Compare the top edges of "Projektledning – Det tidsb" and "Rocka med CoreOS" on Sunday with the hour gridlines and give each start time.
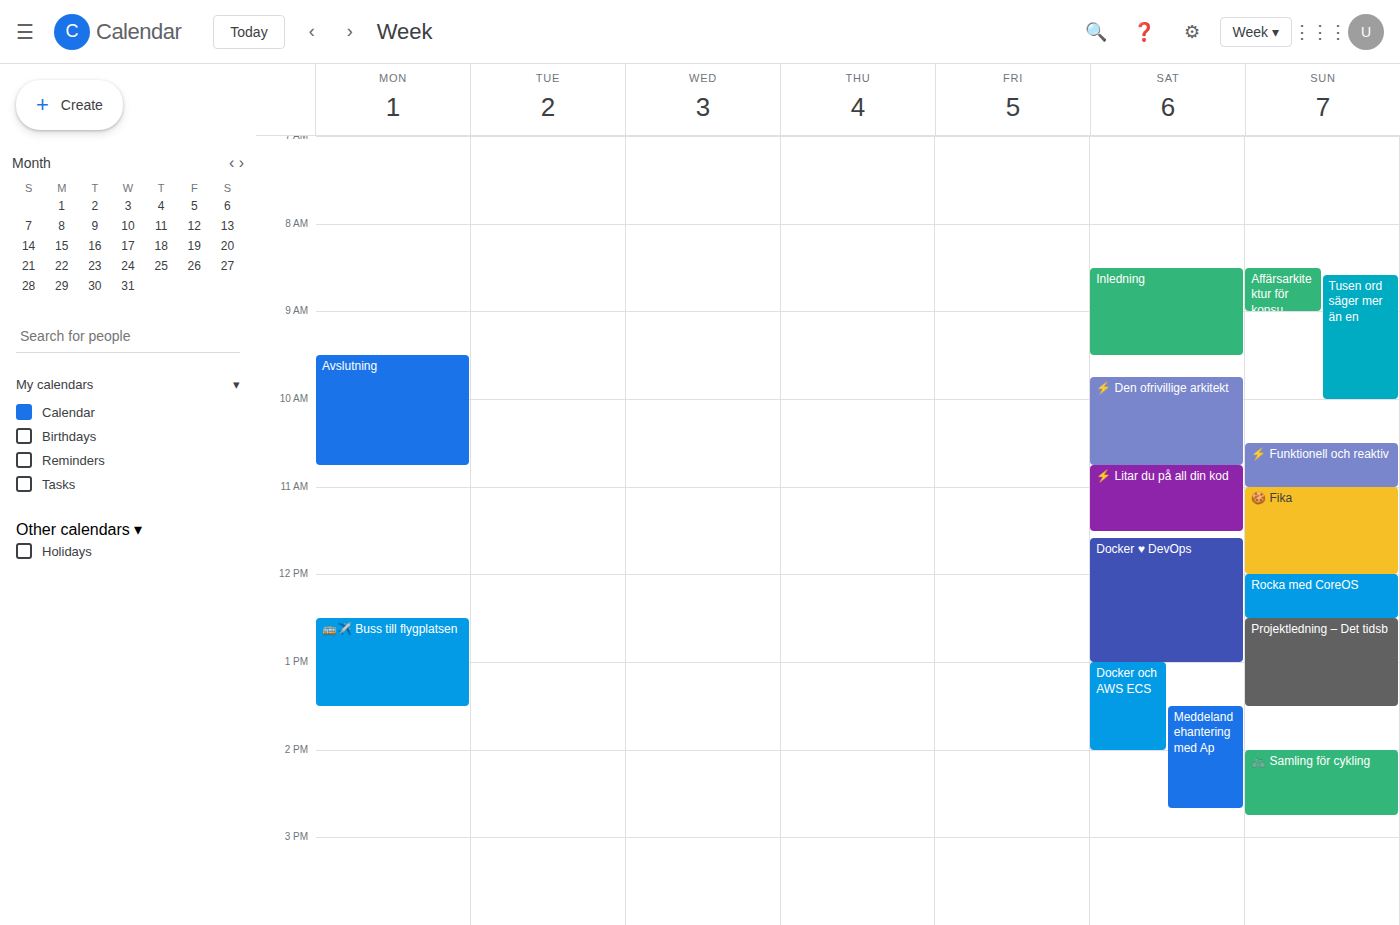
"Projektledning – Det tidsb": 12:30 PM, halfway between the 12 PM and 1 PM lines. "Rocka med CoreOS": 12:00 PM, exactly on the 12 PM line.